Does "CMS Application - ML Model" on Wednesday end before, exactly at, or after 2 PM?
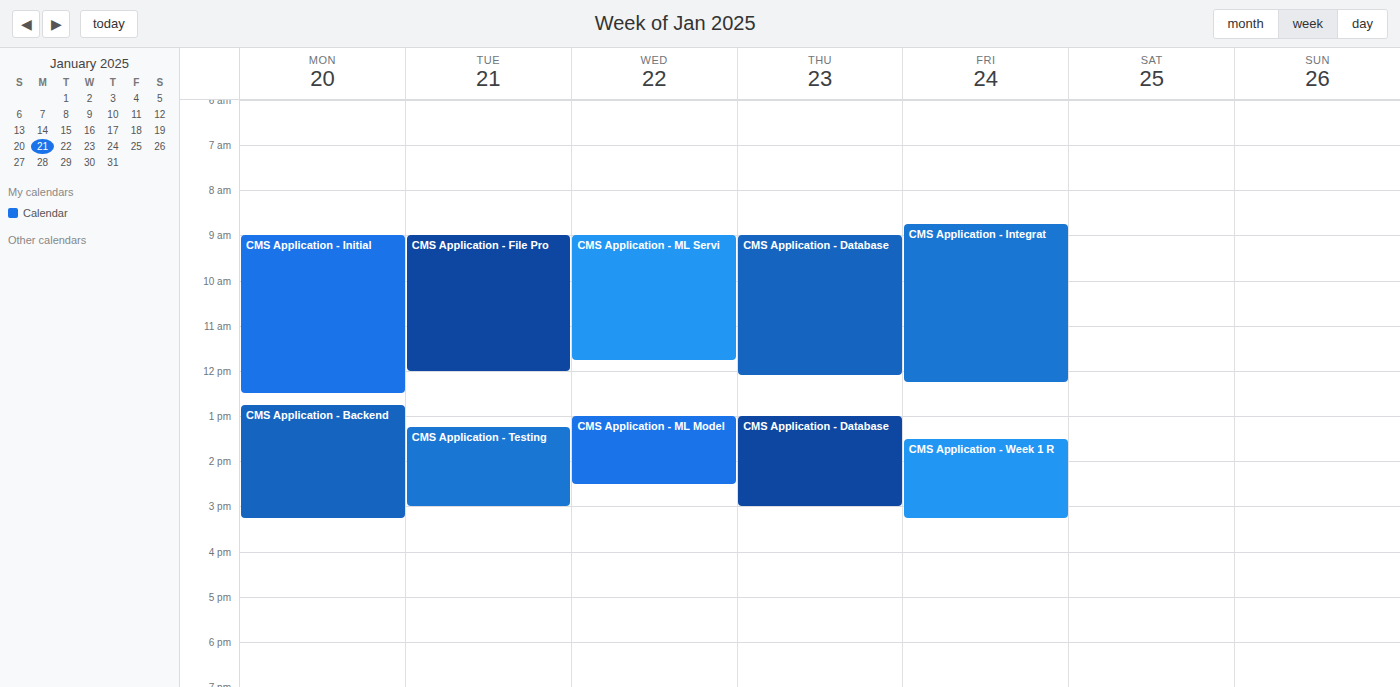
2:30 PM -- after 2 PM, 30 minutes below the 2 PM line.